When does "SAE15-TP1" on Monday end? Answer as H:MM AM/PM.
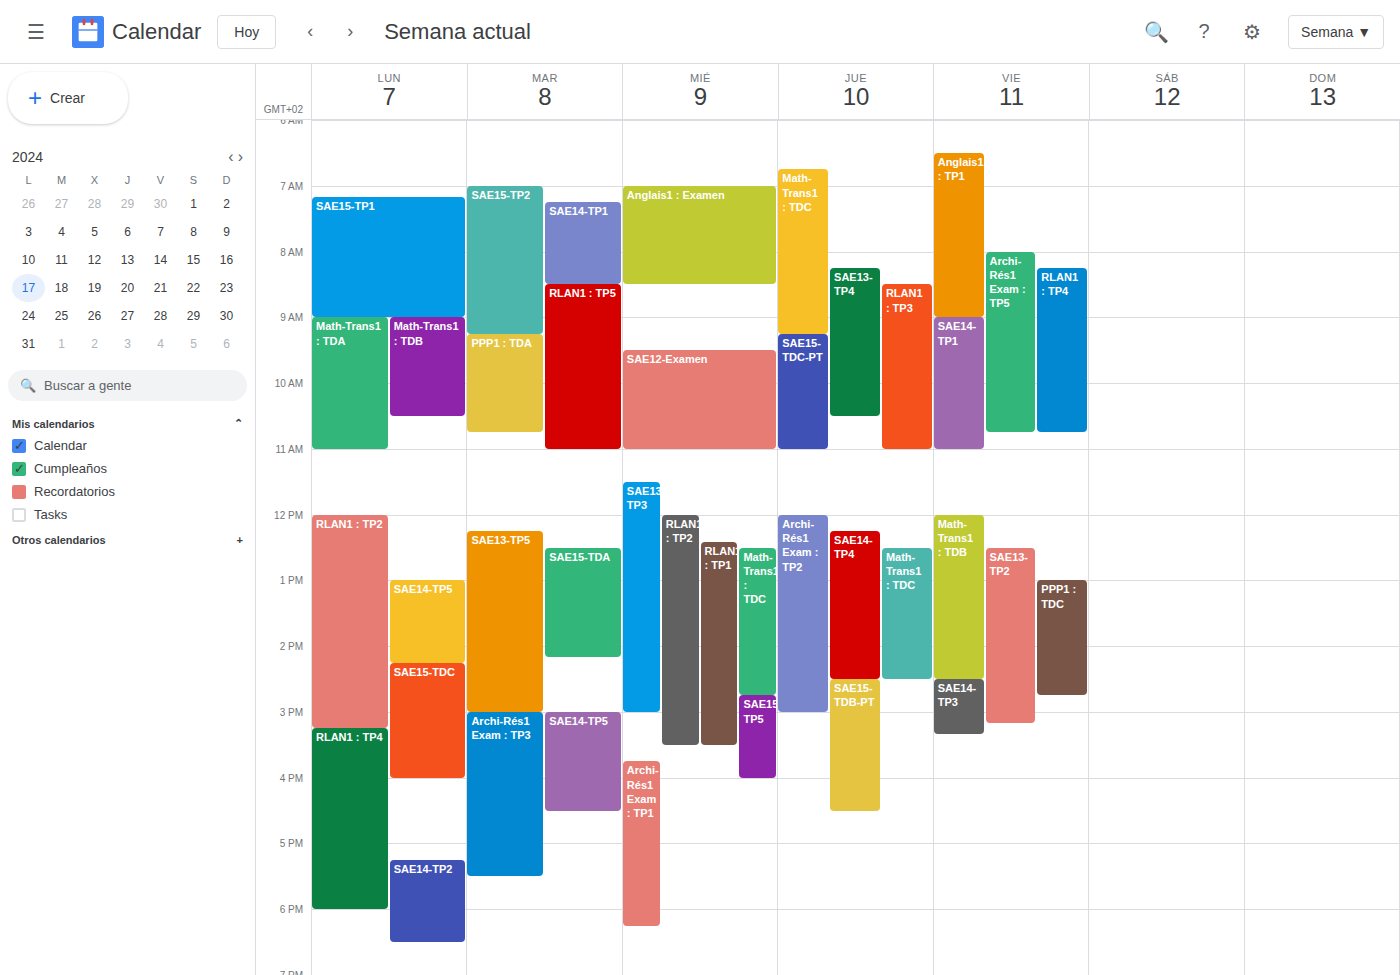
9:00 AM